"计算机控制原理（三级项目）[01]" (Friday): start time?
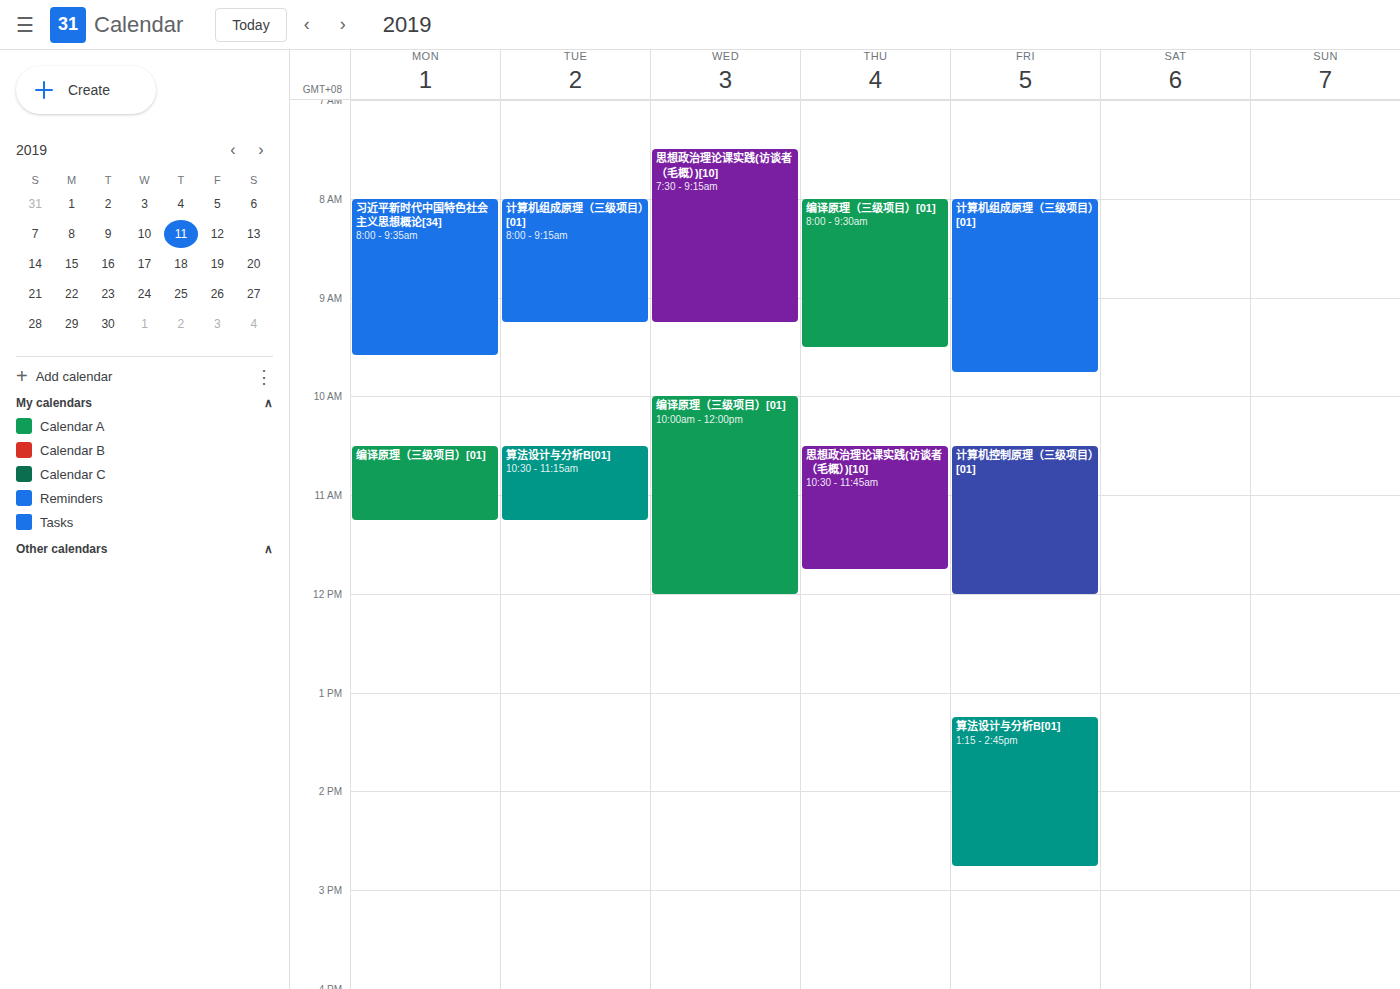
10:30 AM